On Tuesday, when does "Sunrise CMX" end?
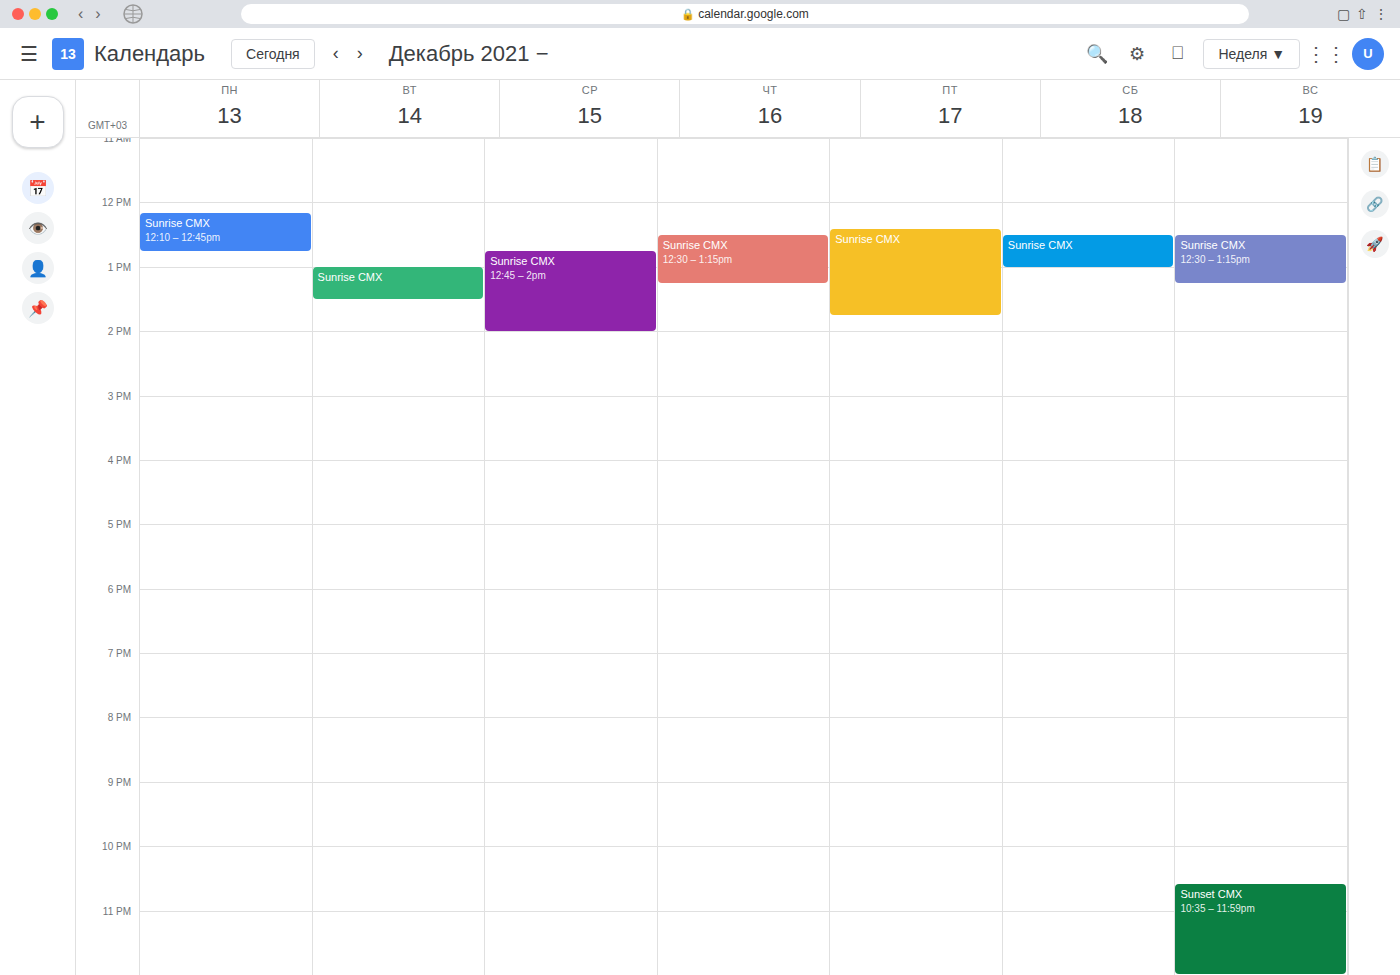
1:30 PM